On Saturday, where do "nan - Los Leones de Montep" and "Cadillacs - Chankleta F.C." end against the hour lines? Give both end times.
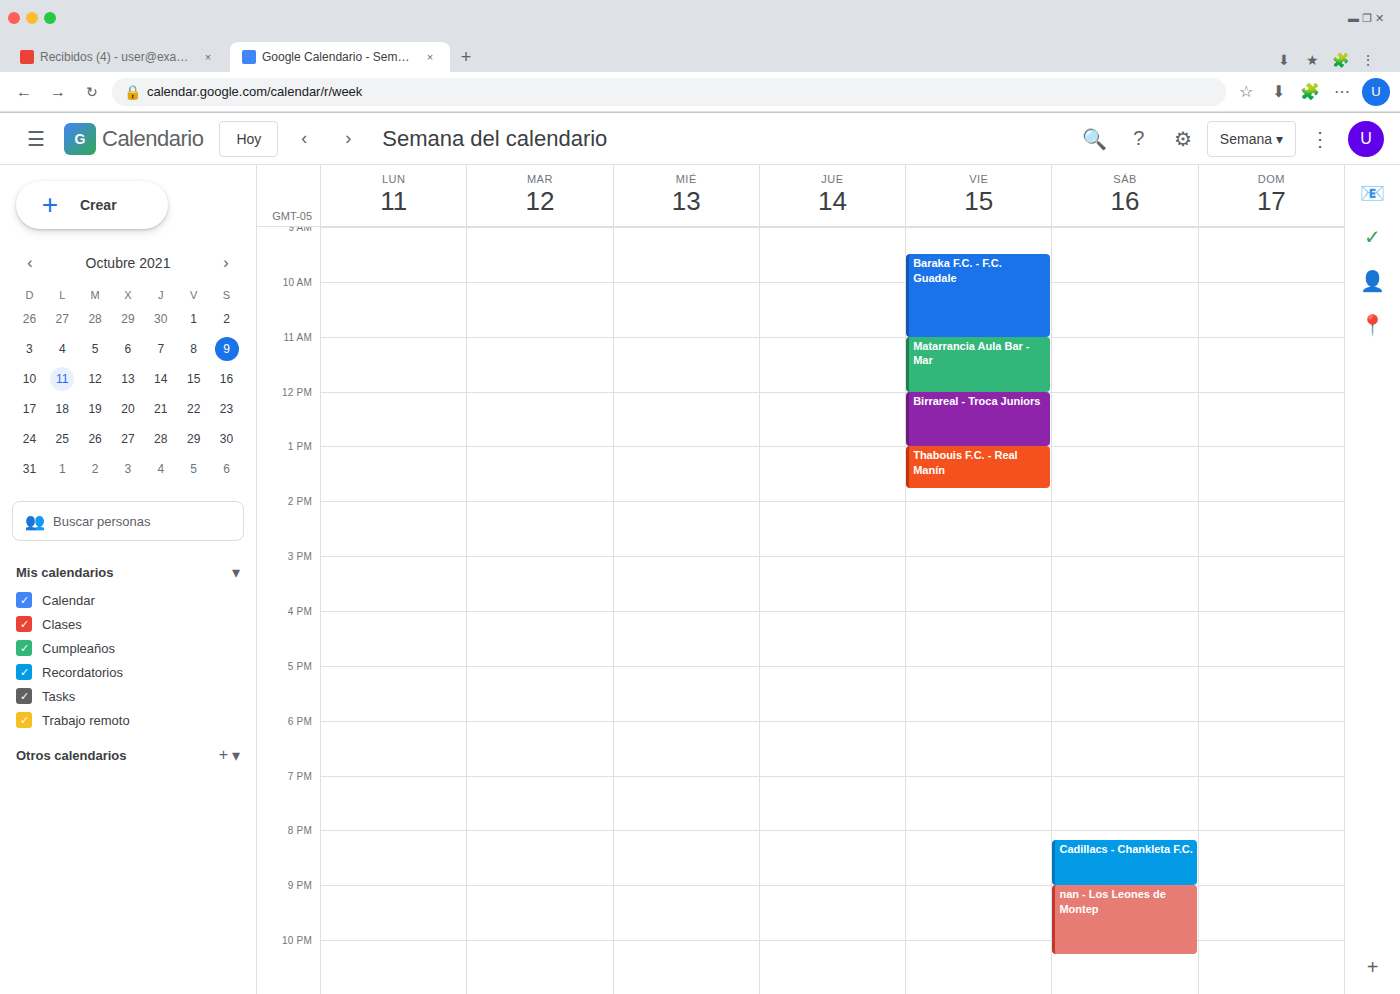
"nan - Los Leones de Montep": 10:15 PM, neither: a quarter of the way from the 10 PM line to the 11 PM line. "Cadillacs - Chankleta F.C.": 9:00 PM, exactly on the 9 PM line.